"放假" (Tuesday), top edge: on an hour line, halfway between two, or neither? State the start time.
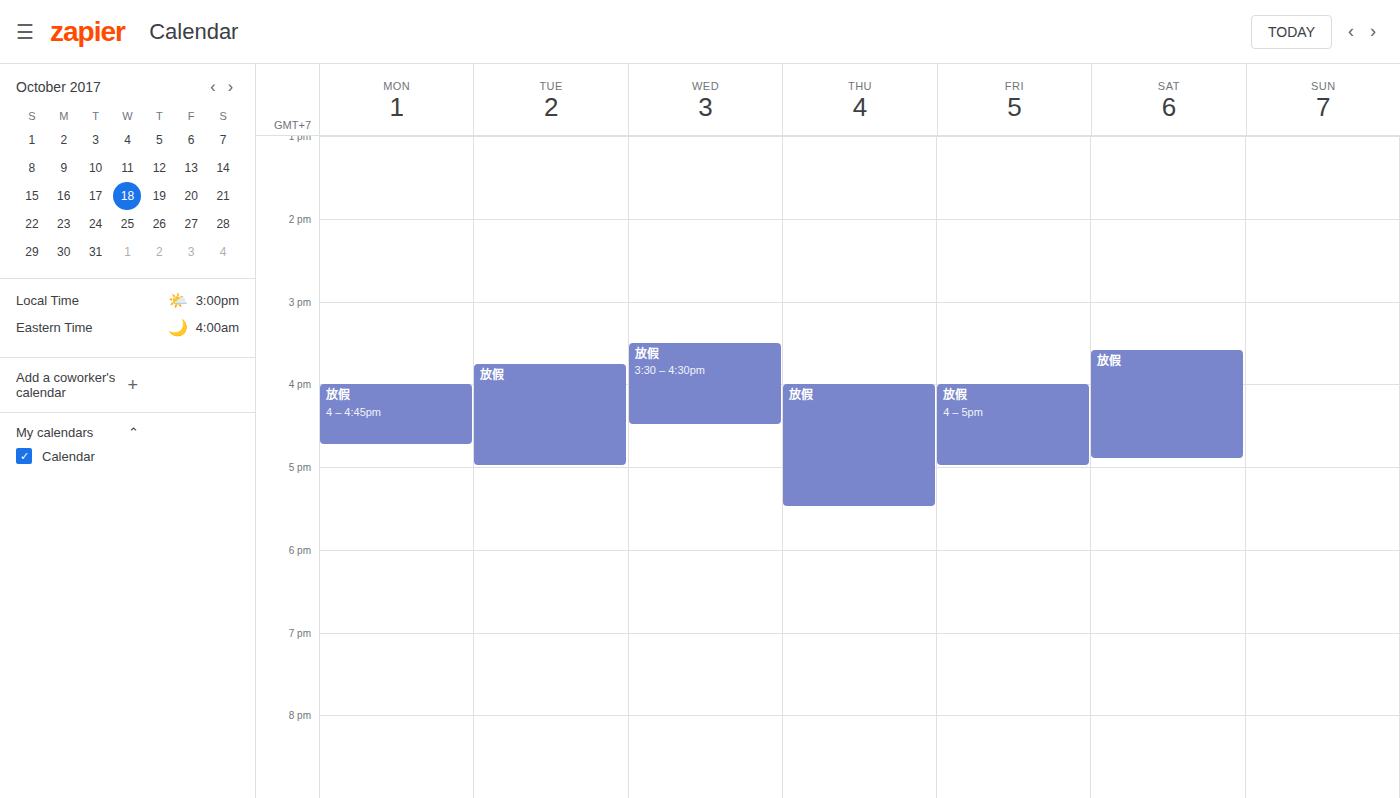
3:45 PM -- neither: three quarters of the way from the 3 PM line to the 4 PM line.